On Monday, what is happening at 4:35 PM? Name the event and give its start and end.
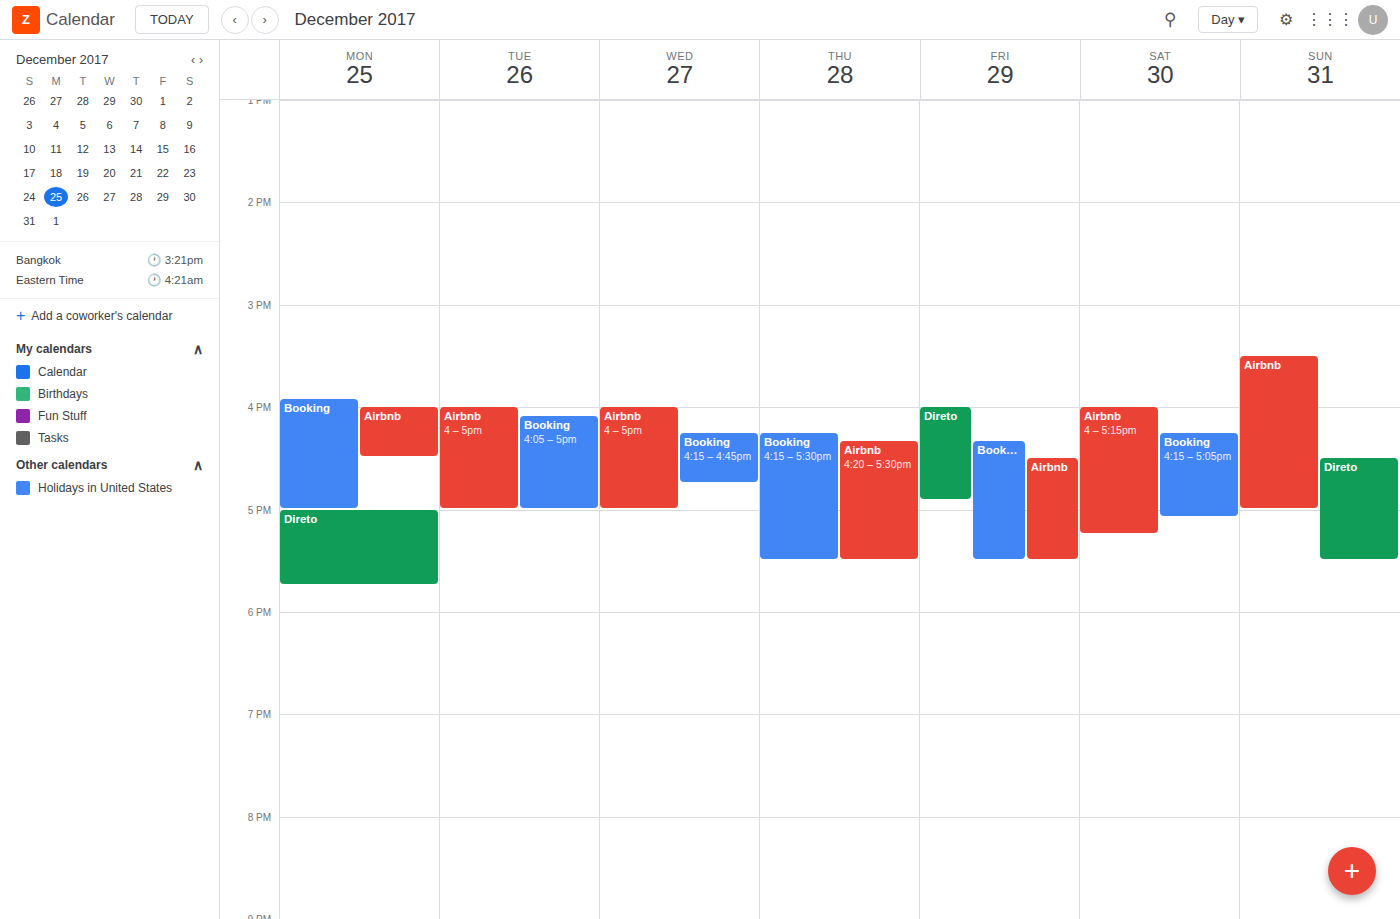
"Booking", 3:55 PM to 5:00 PM